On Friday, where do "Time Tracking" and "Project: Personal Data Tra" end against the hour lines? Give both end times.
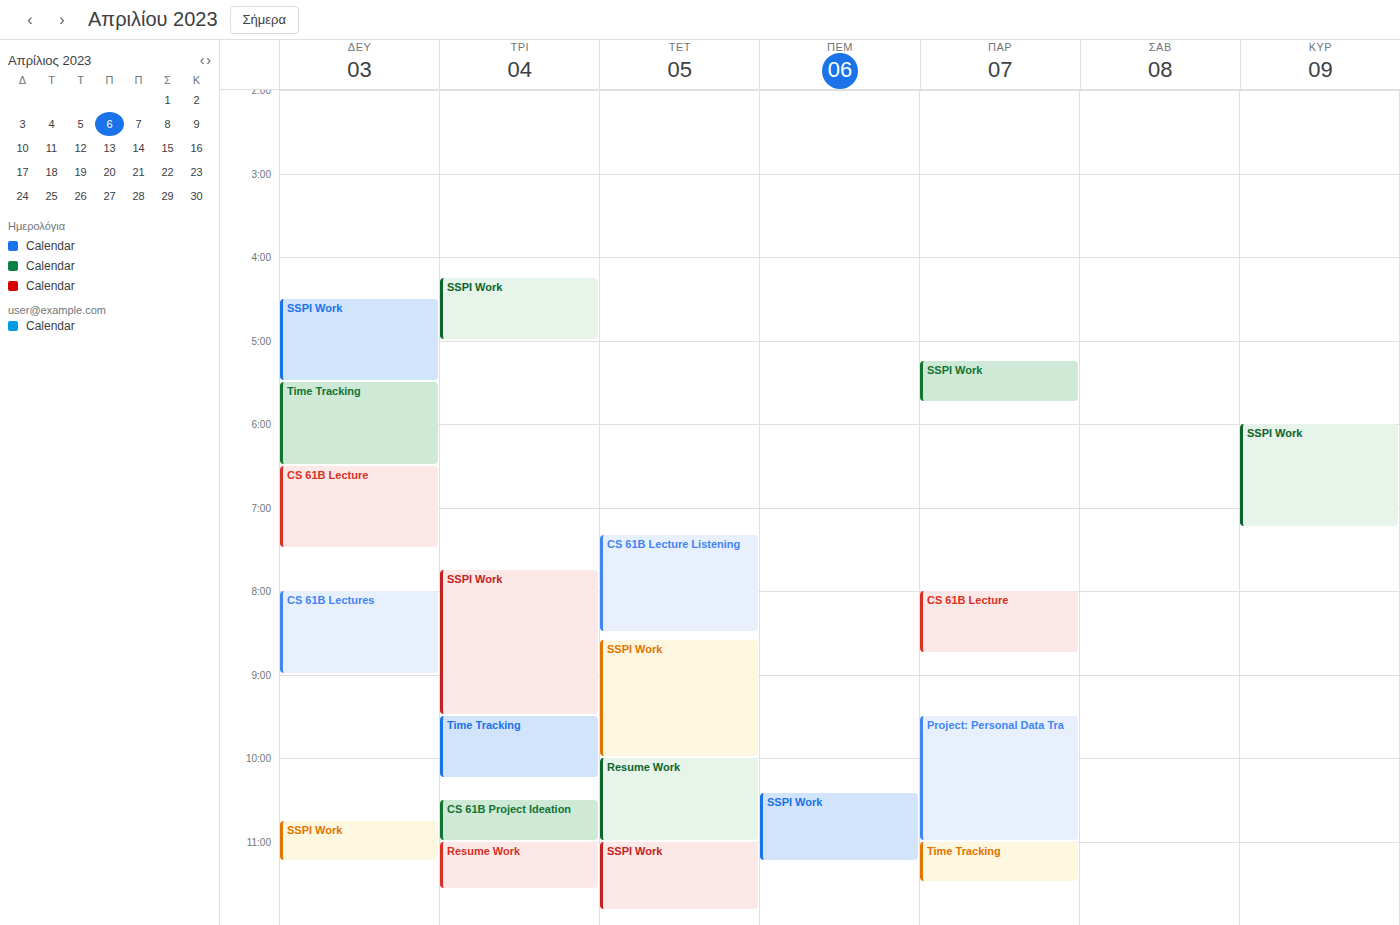
"Time Tracking": 11:30 PM, halfway between the 11 PM and 12 AM lines. "Project: Personal Data Tra": 11:00 PM, exactly on the 11 PM line.